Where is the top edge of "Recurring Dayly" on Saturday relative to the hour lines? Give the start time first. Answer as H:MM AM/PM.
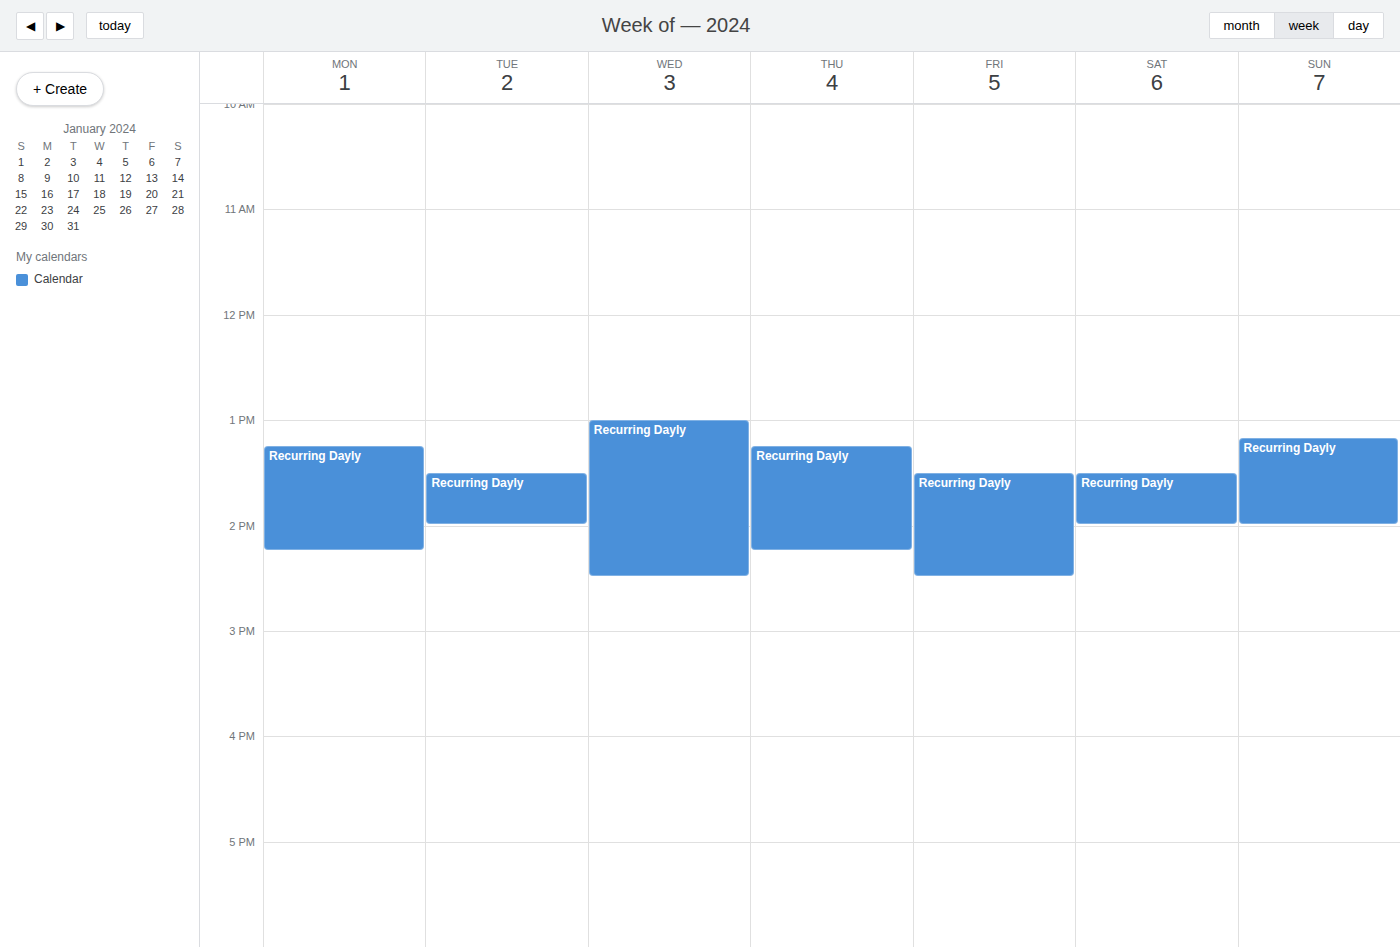
1:30 PM -- halfway between the 1 PM and 2 PM lines.